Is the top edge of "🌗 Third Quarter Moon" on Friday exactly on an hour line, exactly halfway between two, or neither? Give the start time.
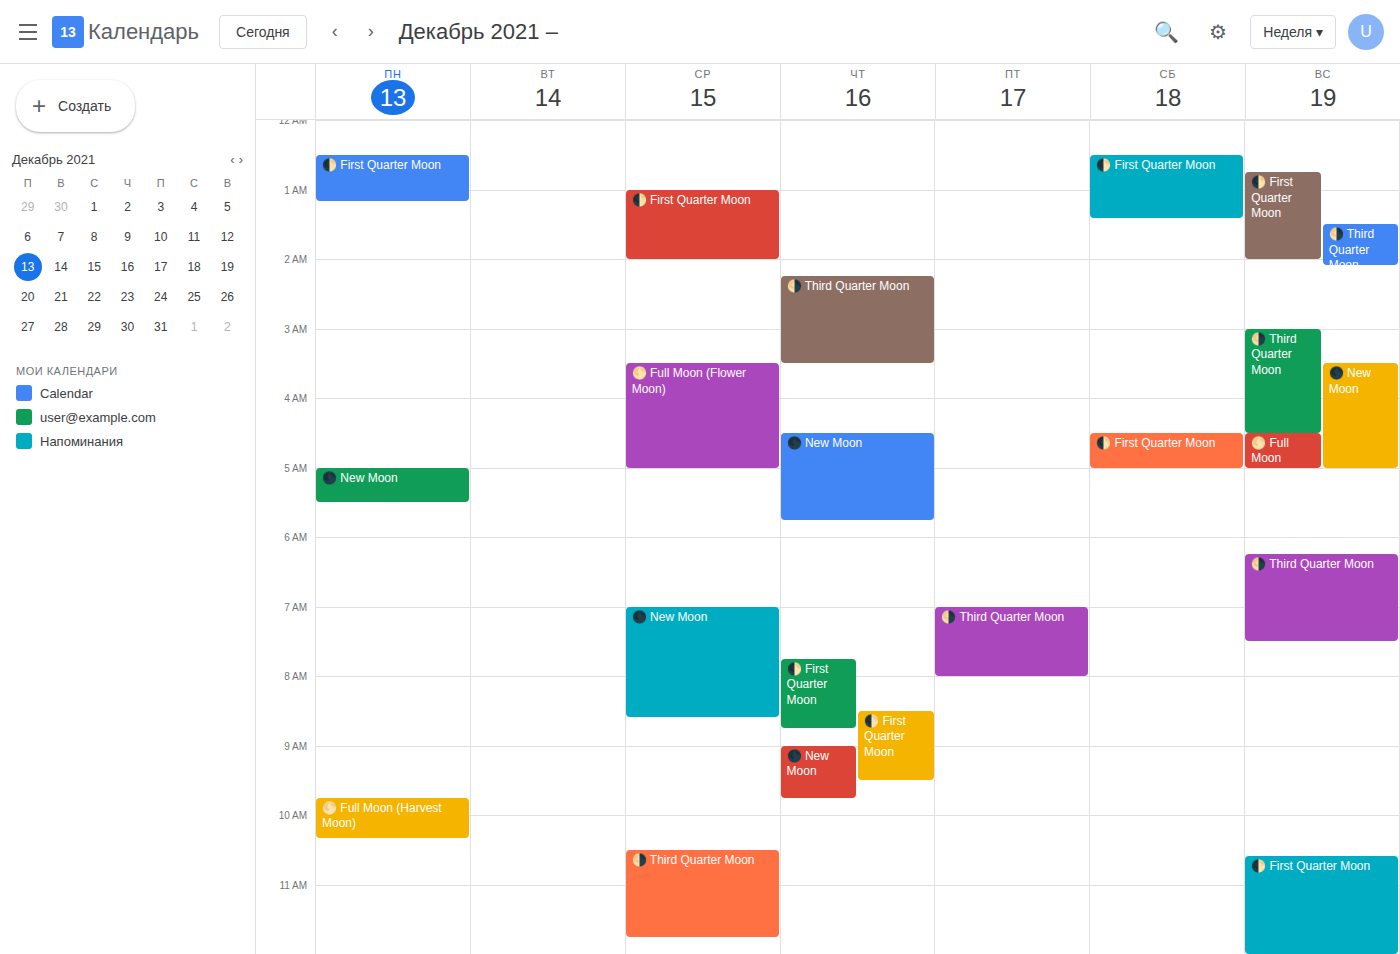
7:00 AM -- exactly on the 7 AM line.